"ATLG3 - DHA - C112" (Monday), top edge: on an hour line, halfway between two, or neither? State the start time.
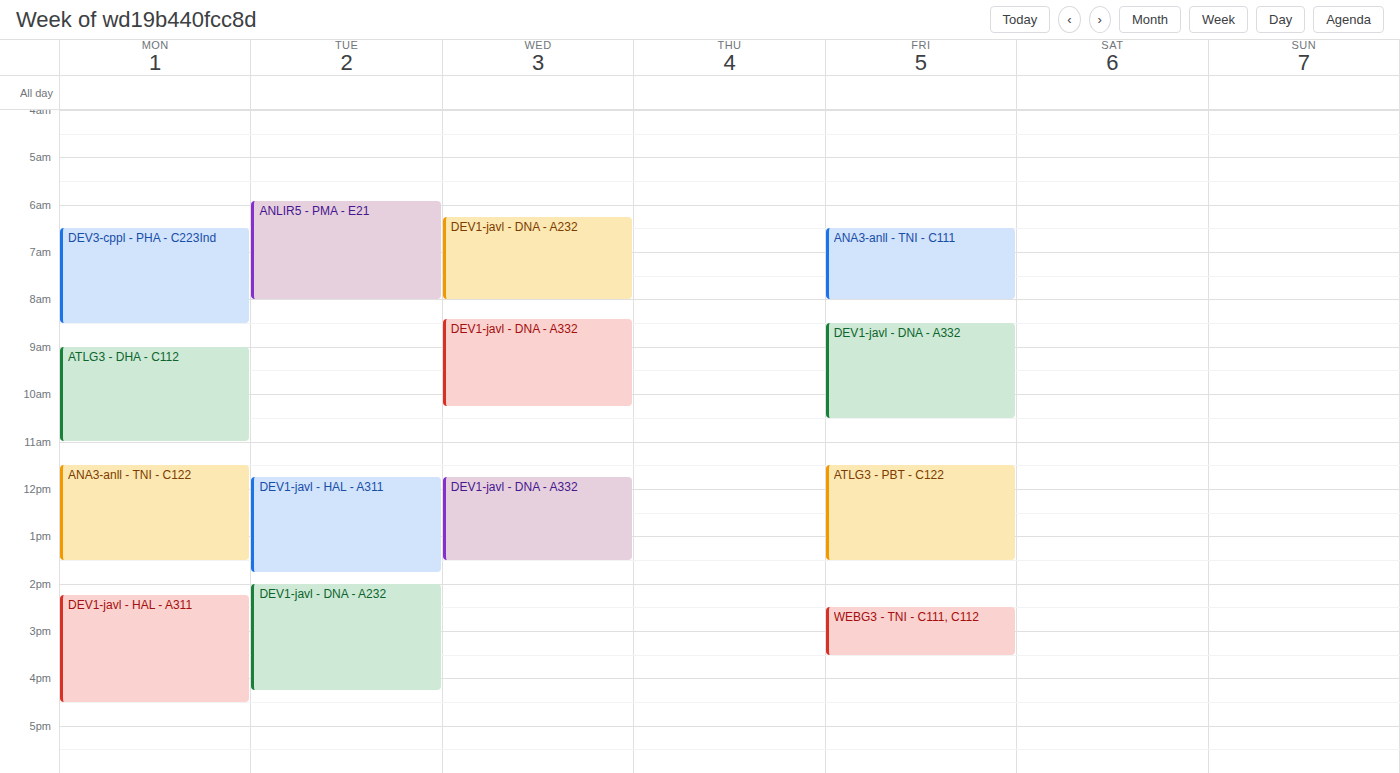
09:00 -- exactly on the 09:00 line.